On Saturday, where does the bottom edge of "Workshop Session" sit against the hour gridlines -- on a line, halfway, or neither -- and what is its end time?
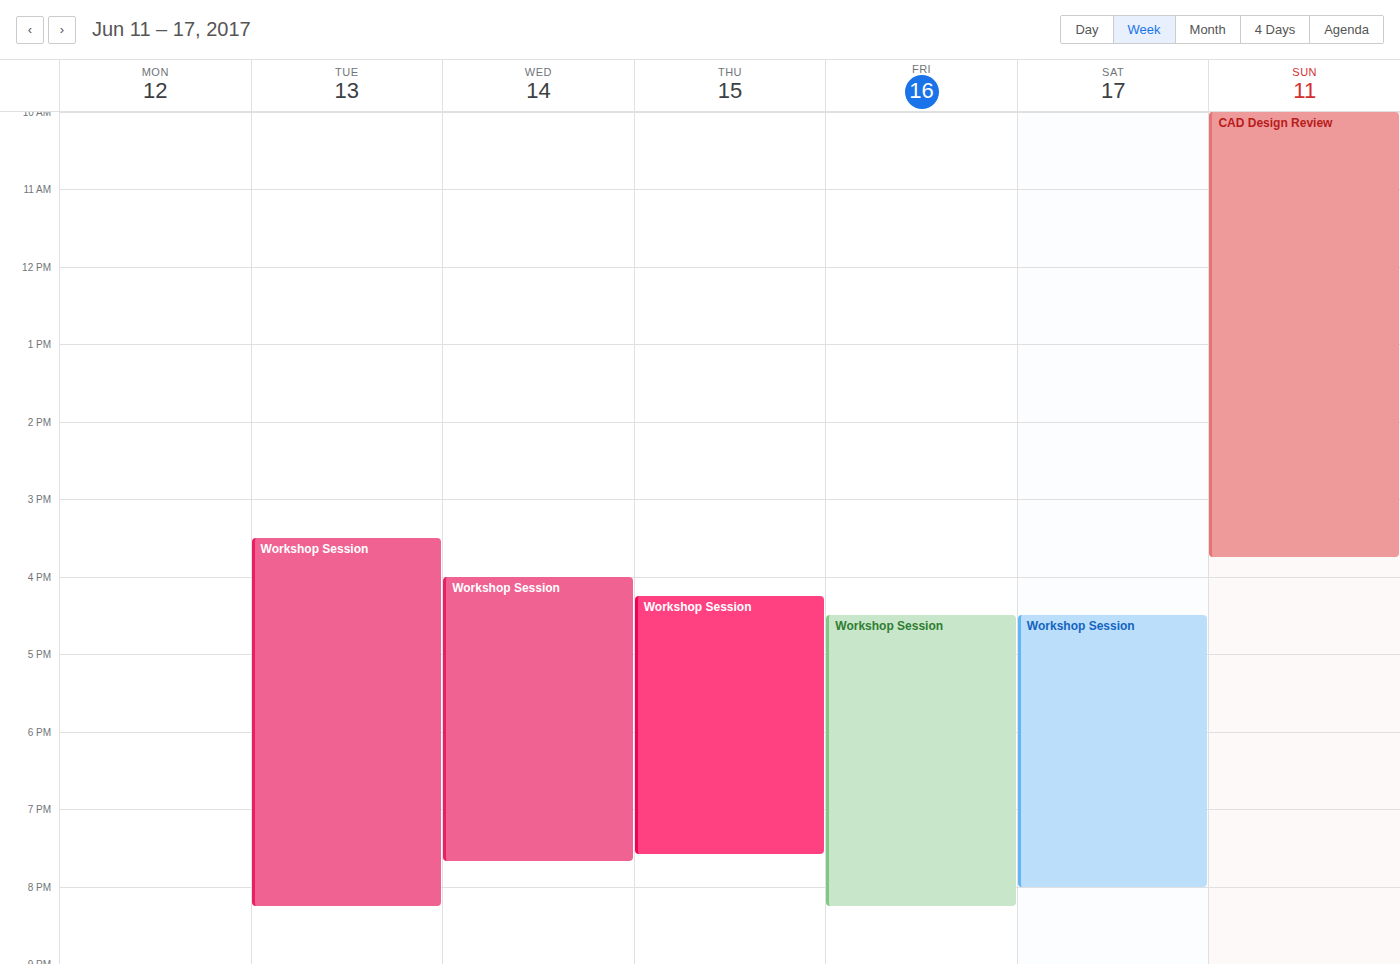
8:00 PM -- exactly on the 8 PM line.